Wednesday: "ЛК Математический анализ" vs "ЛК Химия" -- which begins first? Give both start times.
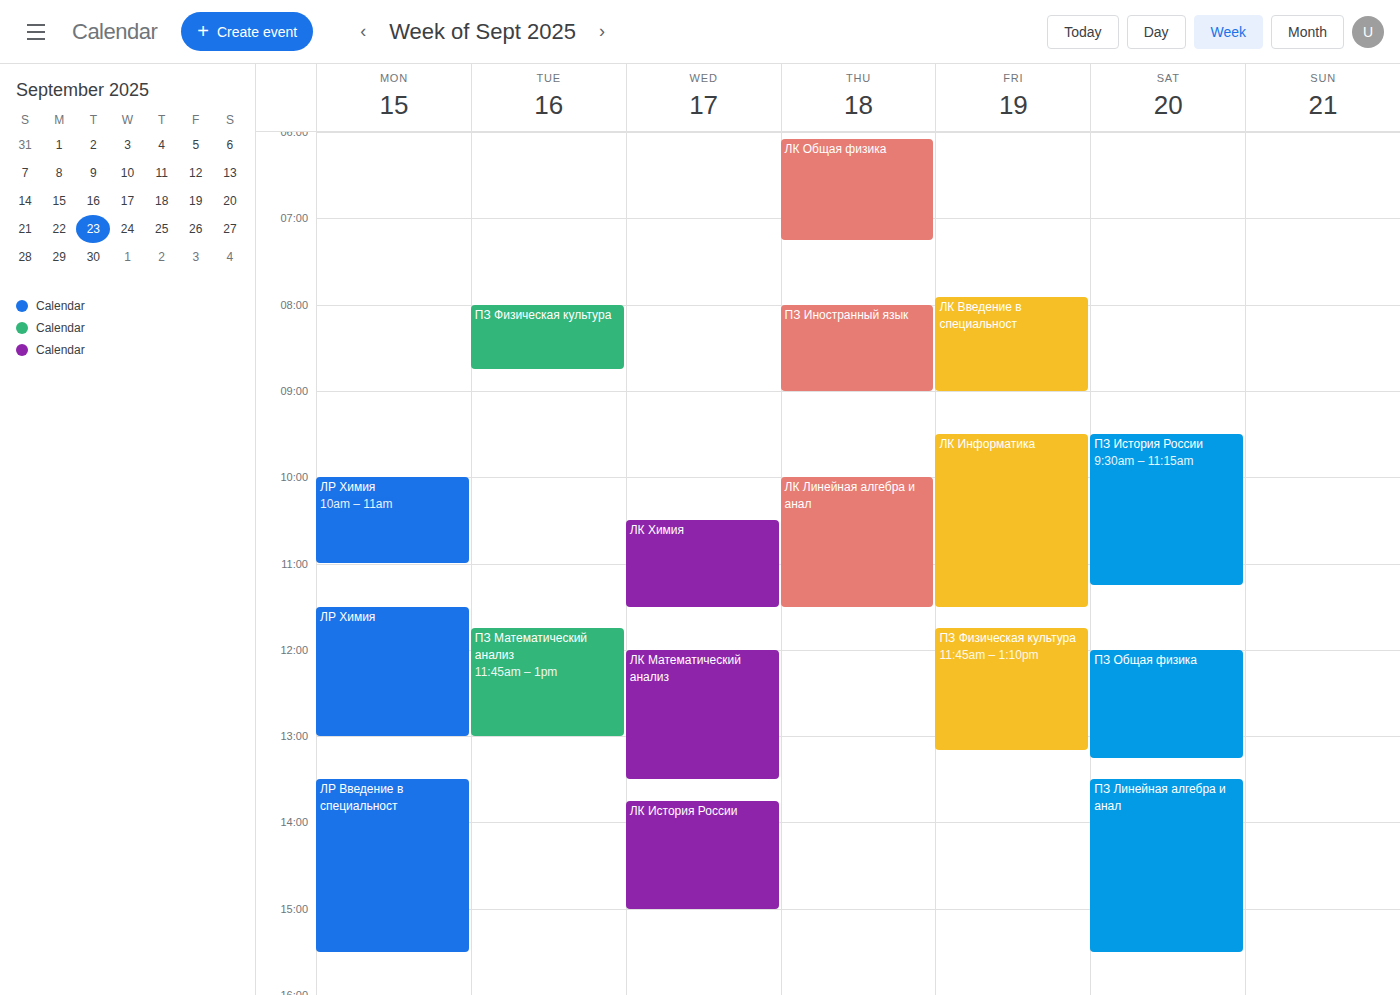
"ЛК Химия" 10:30 AM; "ЛК Математический анализ" 12:00 PM.